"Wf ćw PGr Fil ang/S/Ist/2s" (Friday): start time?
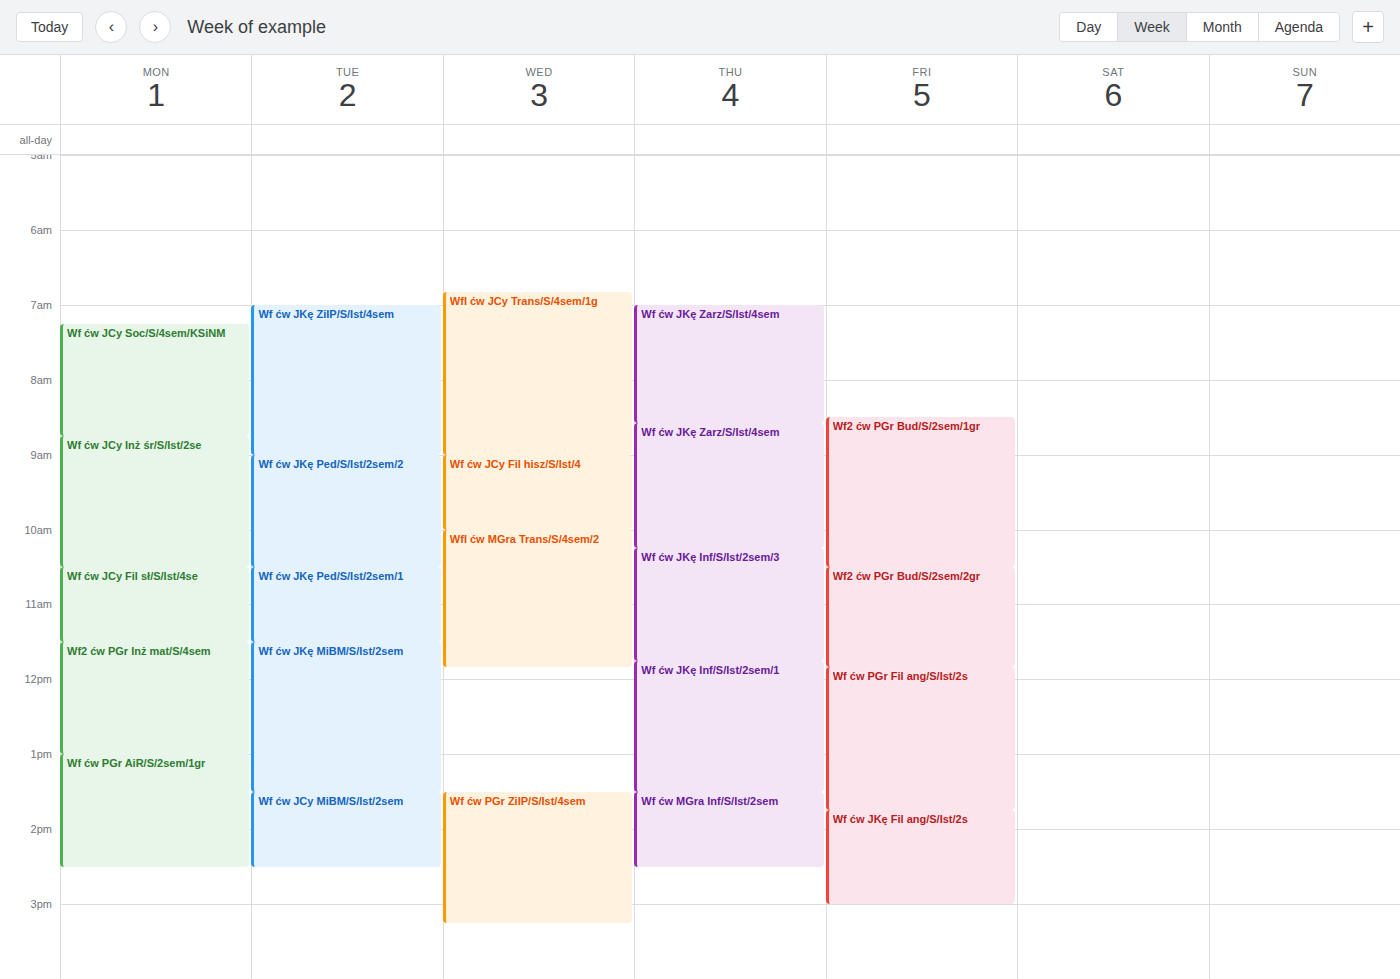
11:50 AM